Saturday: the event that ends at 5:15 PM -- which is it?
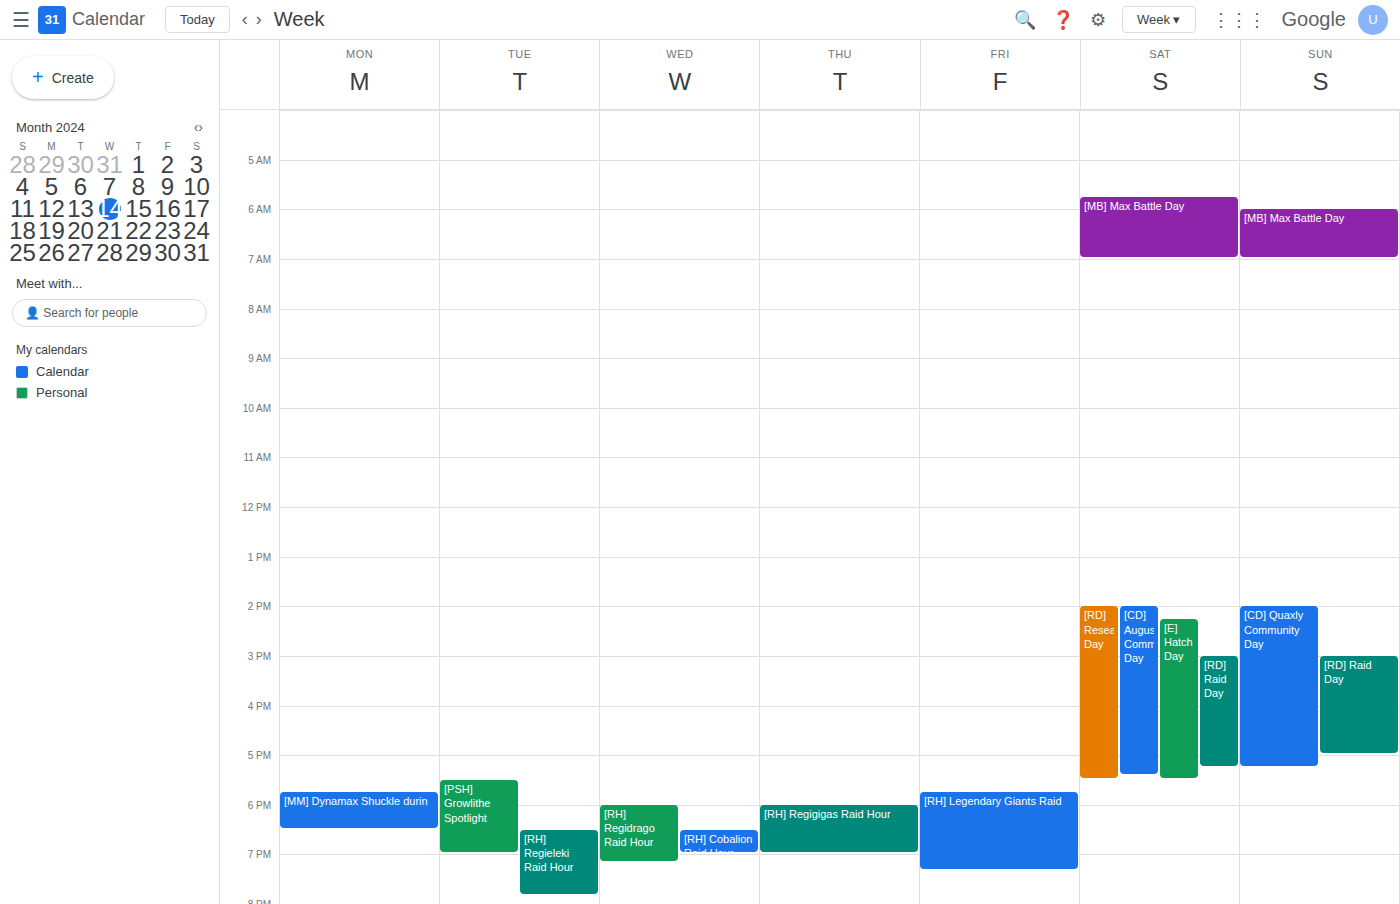
"[RD] Raid Day"